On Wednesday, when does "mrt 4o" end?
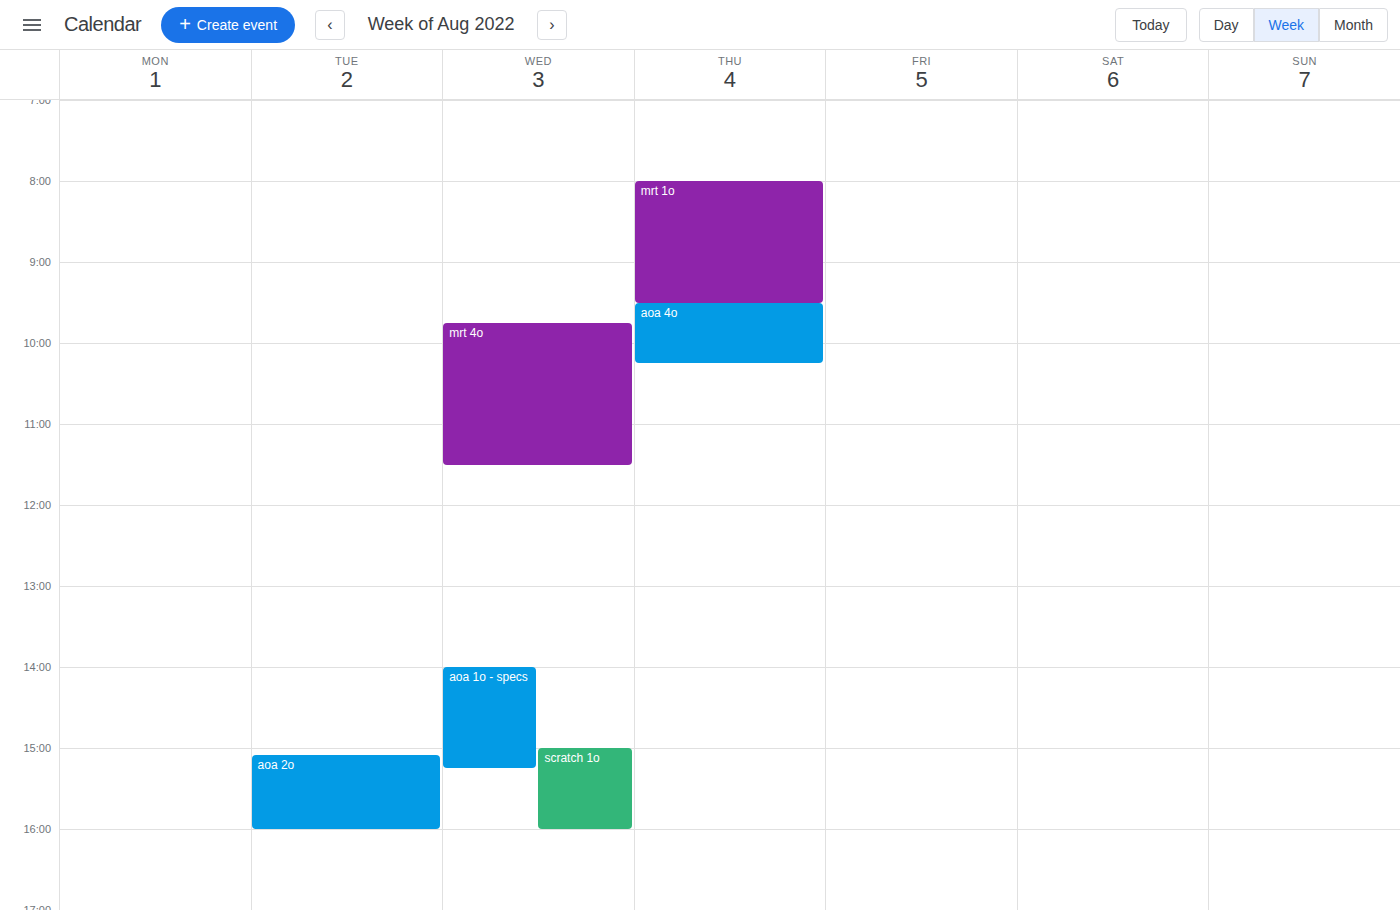
11:30 AM